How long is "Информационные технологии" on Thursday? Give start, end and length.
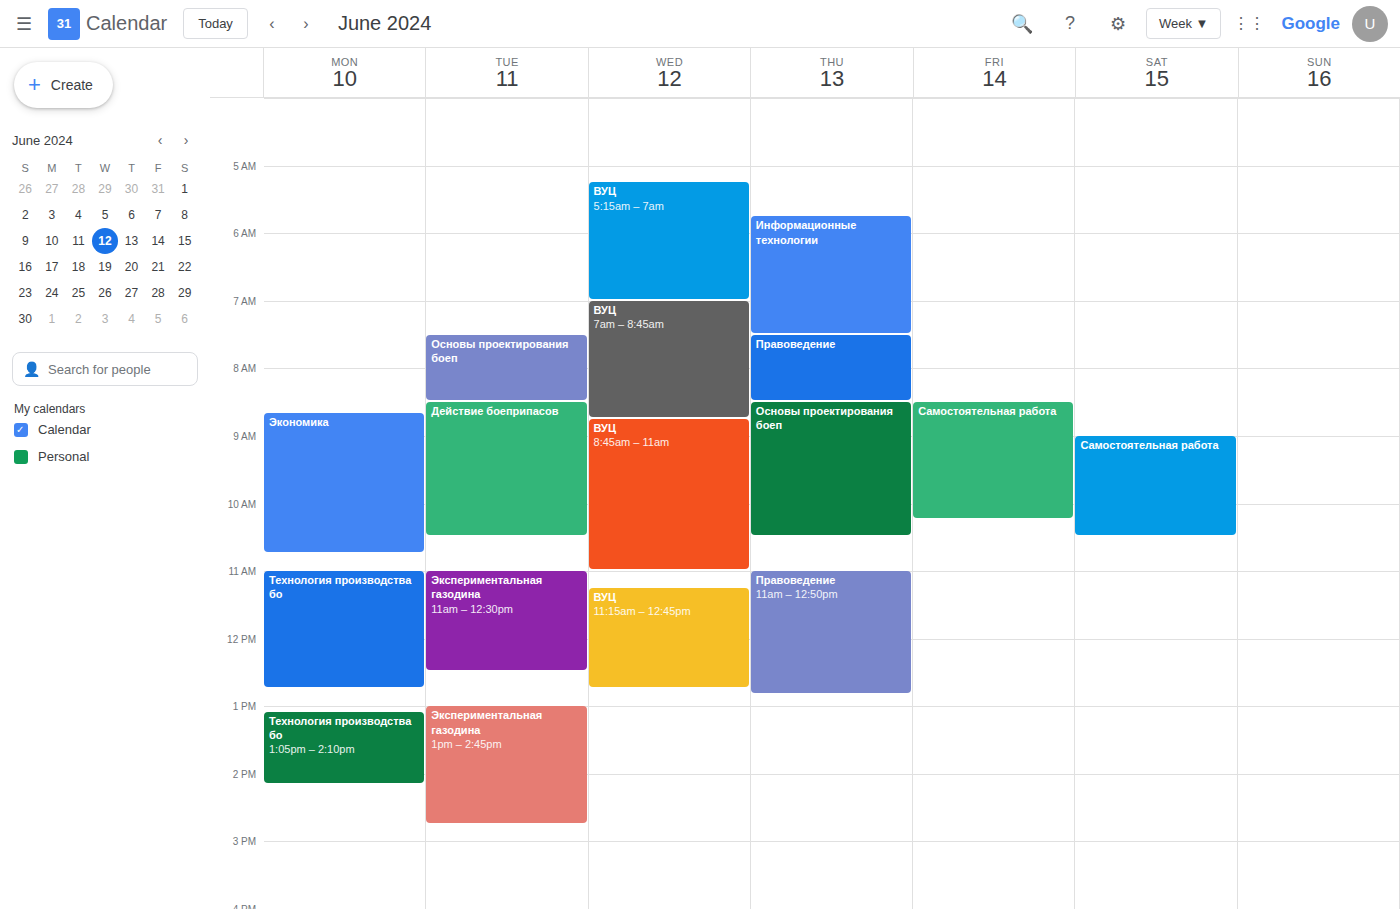
5:45 AM to 7:30 AM, 1 hour 45 minutes